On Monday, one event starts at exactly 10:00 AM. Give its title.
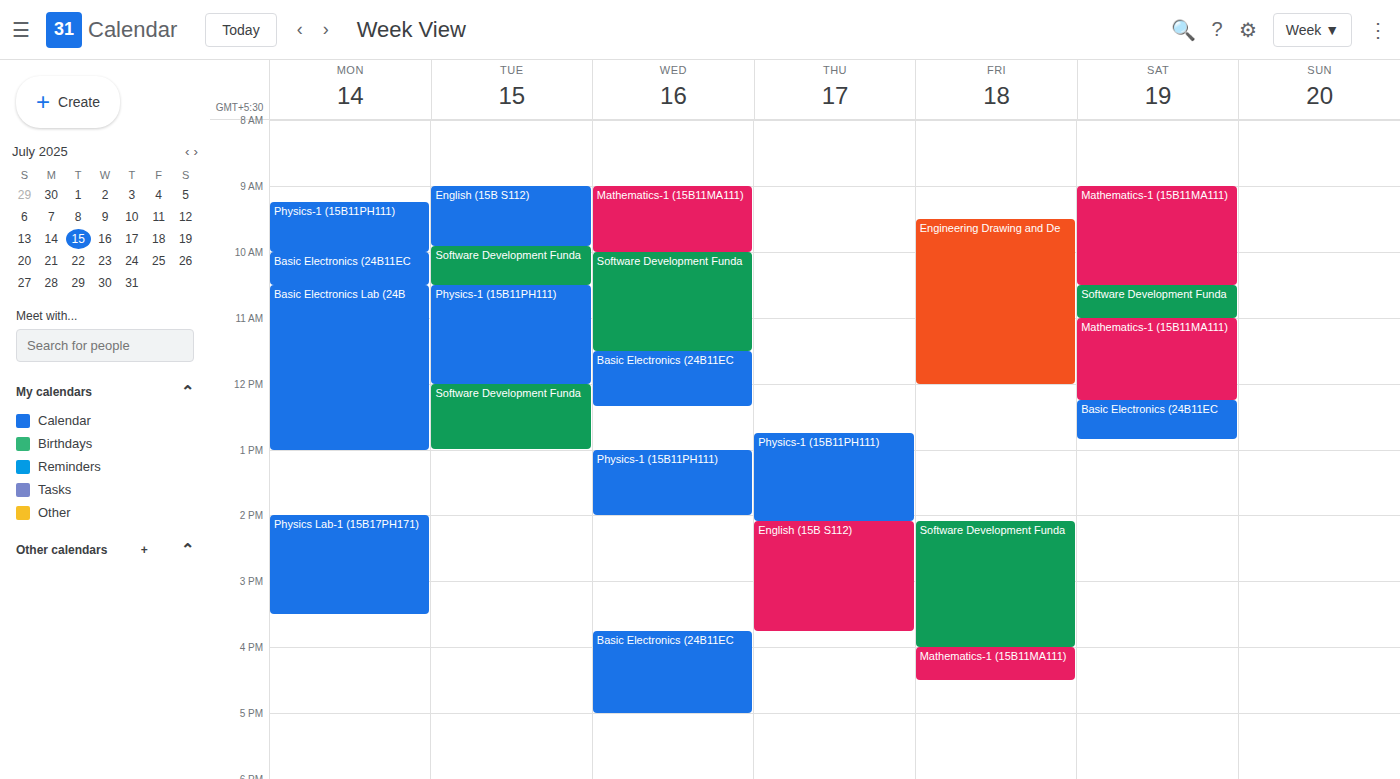
"Basic Electronics (24B11EC"